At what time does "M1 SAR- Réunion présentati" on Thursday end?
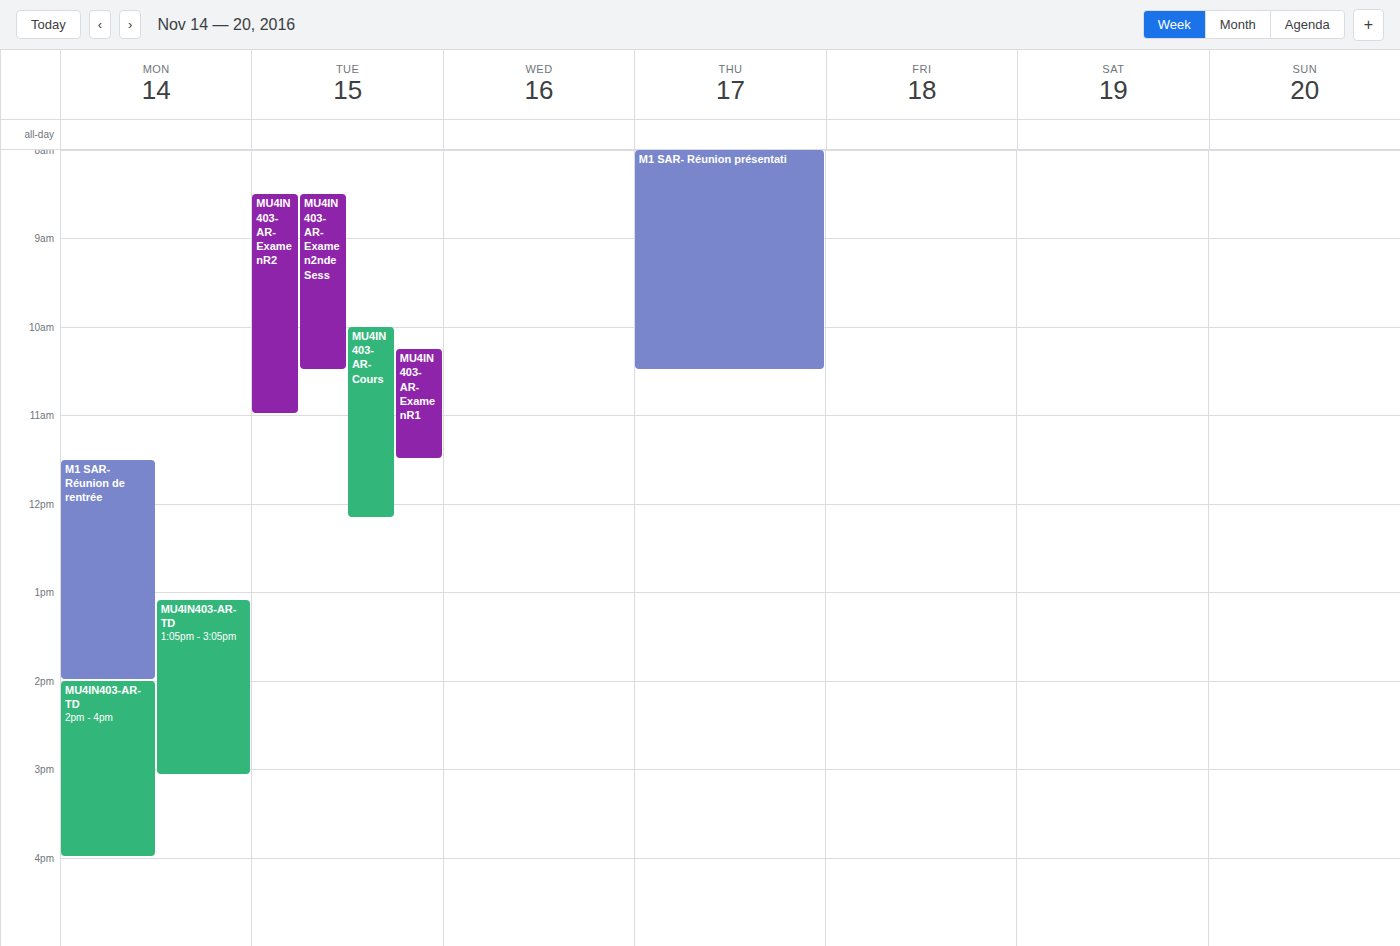
10:30 AM